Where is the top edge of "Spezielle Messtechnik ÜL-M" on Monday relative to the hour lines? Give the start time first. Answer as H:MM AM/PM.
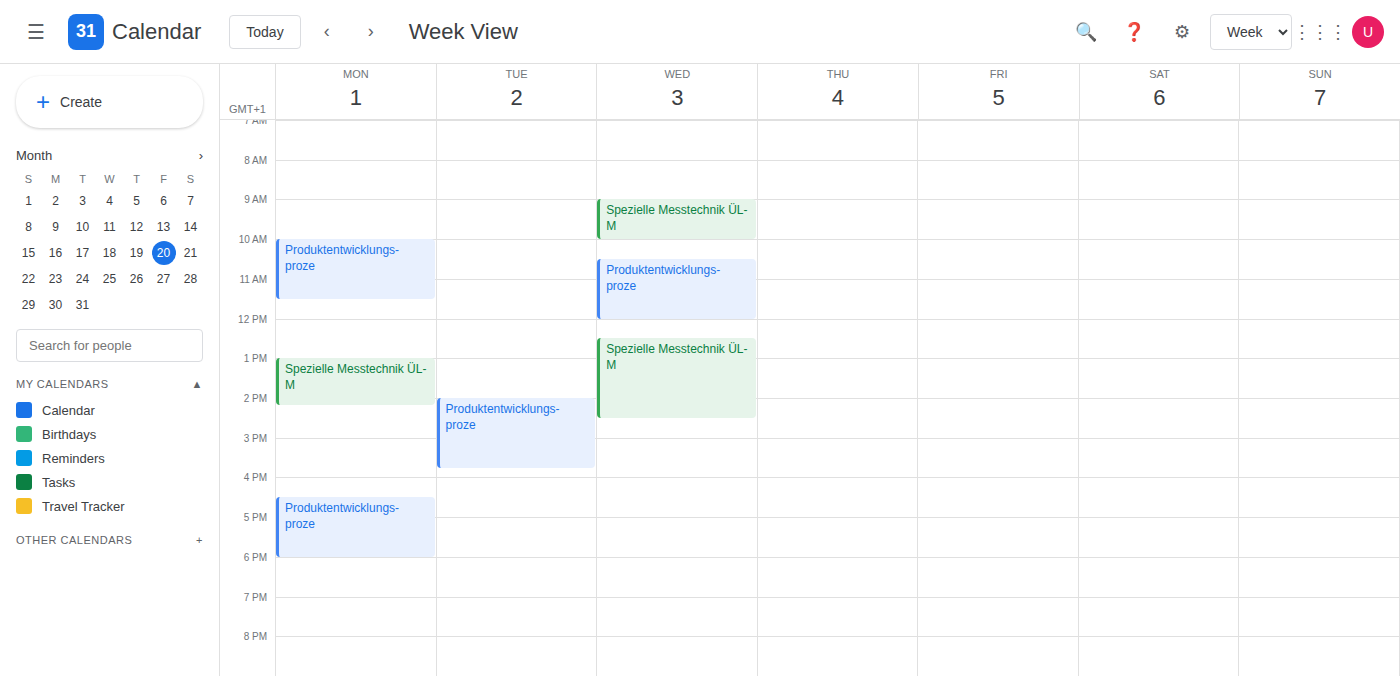
1:00 PM -- exactly on the 1 PM line.